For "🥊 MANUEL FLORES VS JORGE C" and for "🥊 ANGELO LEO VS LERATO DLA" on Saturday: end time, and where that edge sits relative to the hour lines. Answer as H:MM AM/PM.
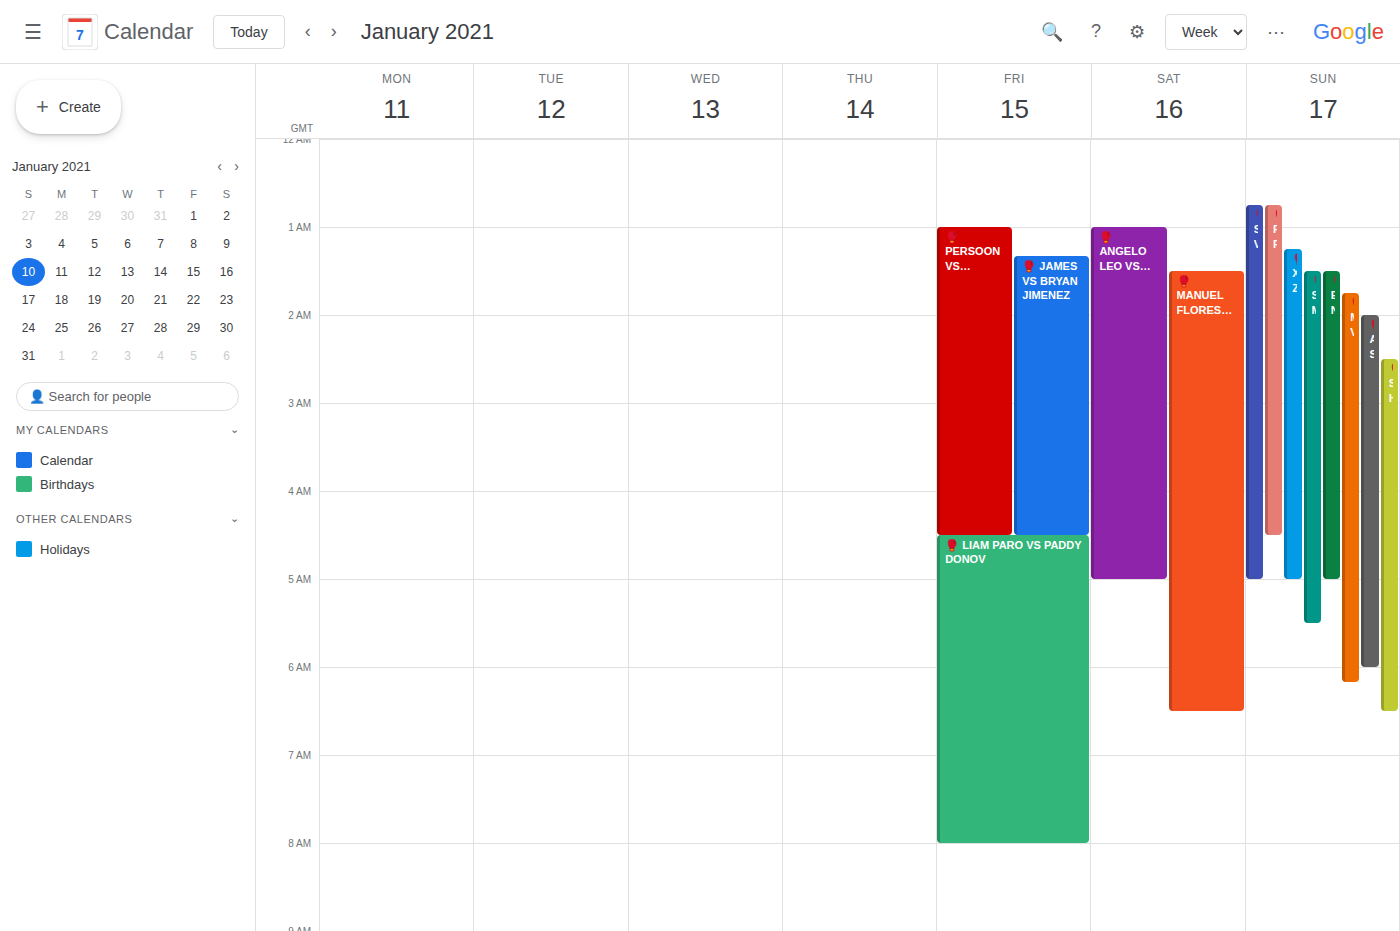
"🥊 MANUEL FLORES VS JORGE C": 6:30 AM, halfway between the 6 AM and 7 AM lines. "🥊 ANGELO LEO VS LERATO DLA": 5:00 AM, exactly on the 5 AM line.